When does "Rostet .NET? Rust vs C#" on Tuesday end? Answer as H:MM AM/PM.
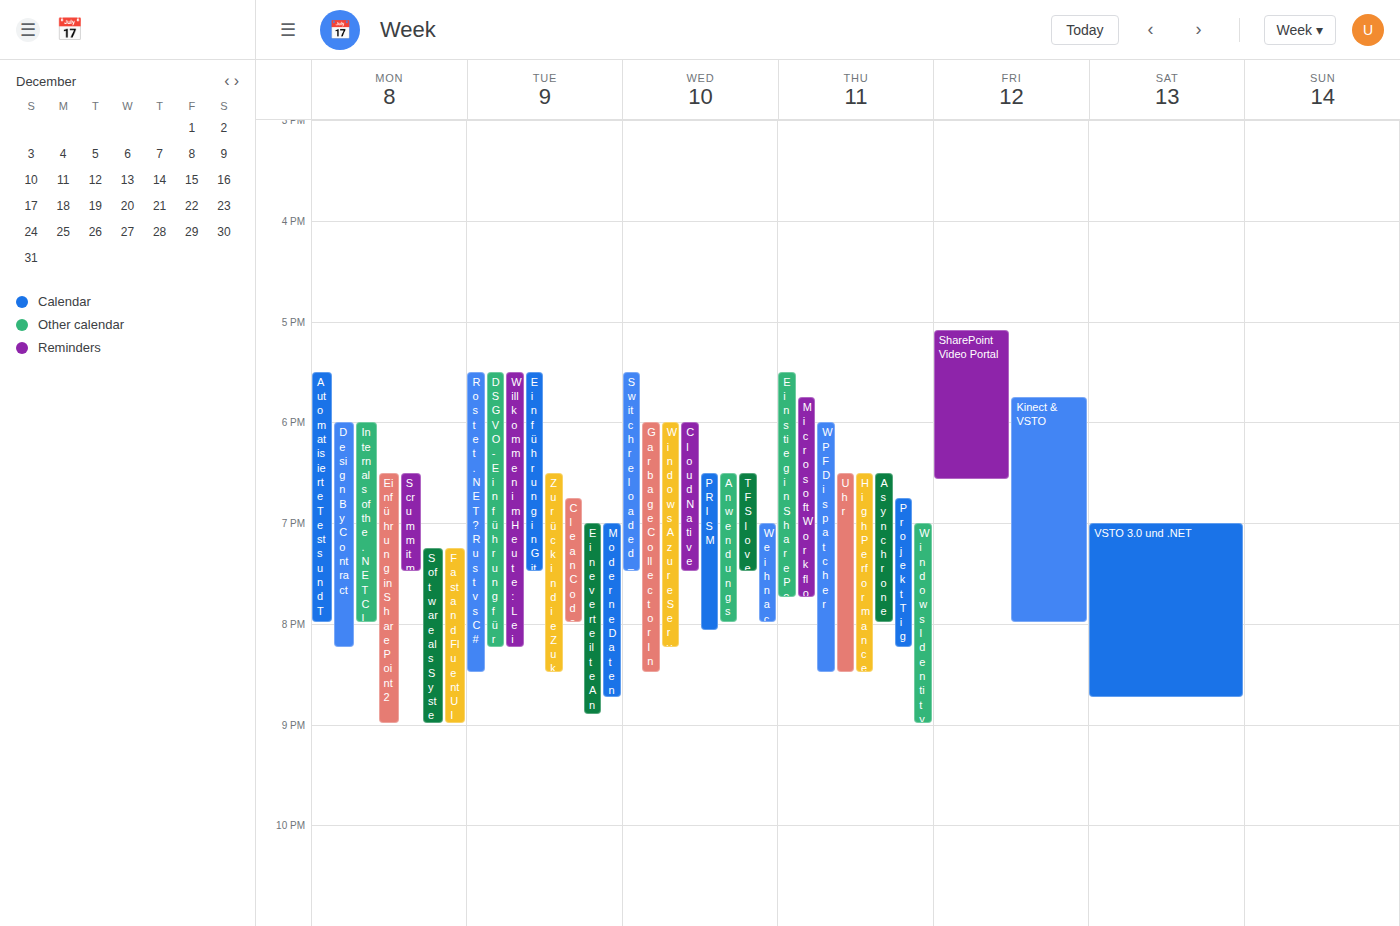
8:30 PM